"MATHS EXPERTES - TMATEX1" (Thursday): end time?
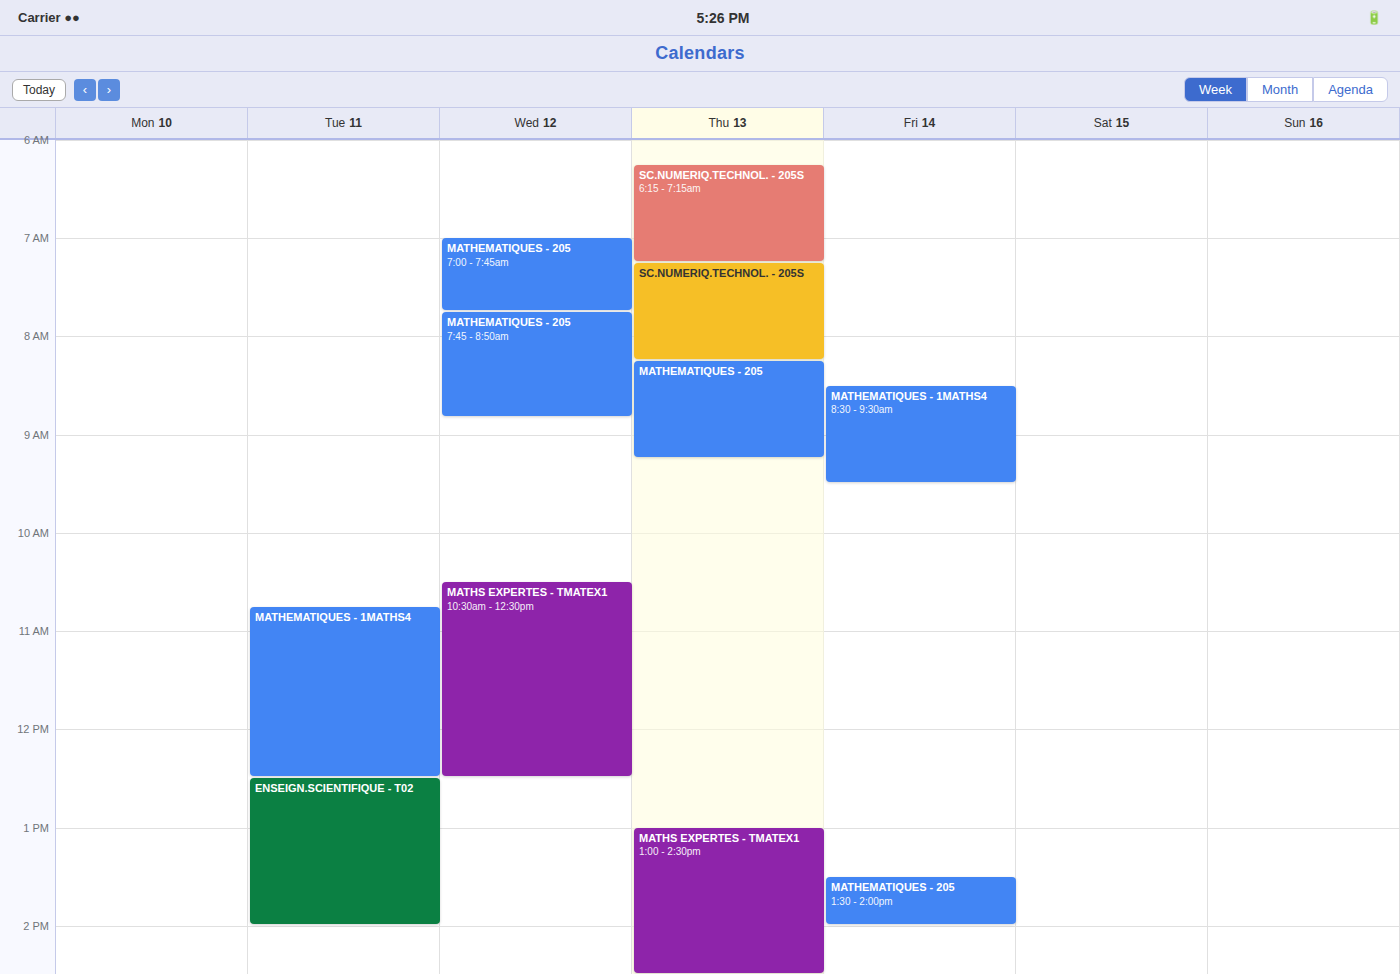
2:30 PM